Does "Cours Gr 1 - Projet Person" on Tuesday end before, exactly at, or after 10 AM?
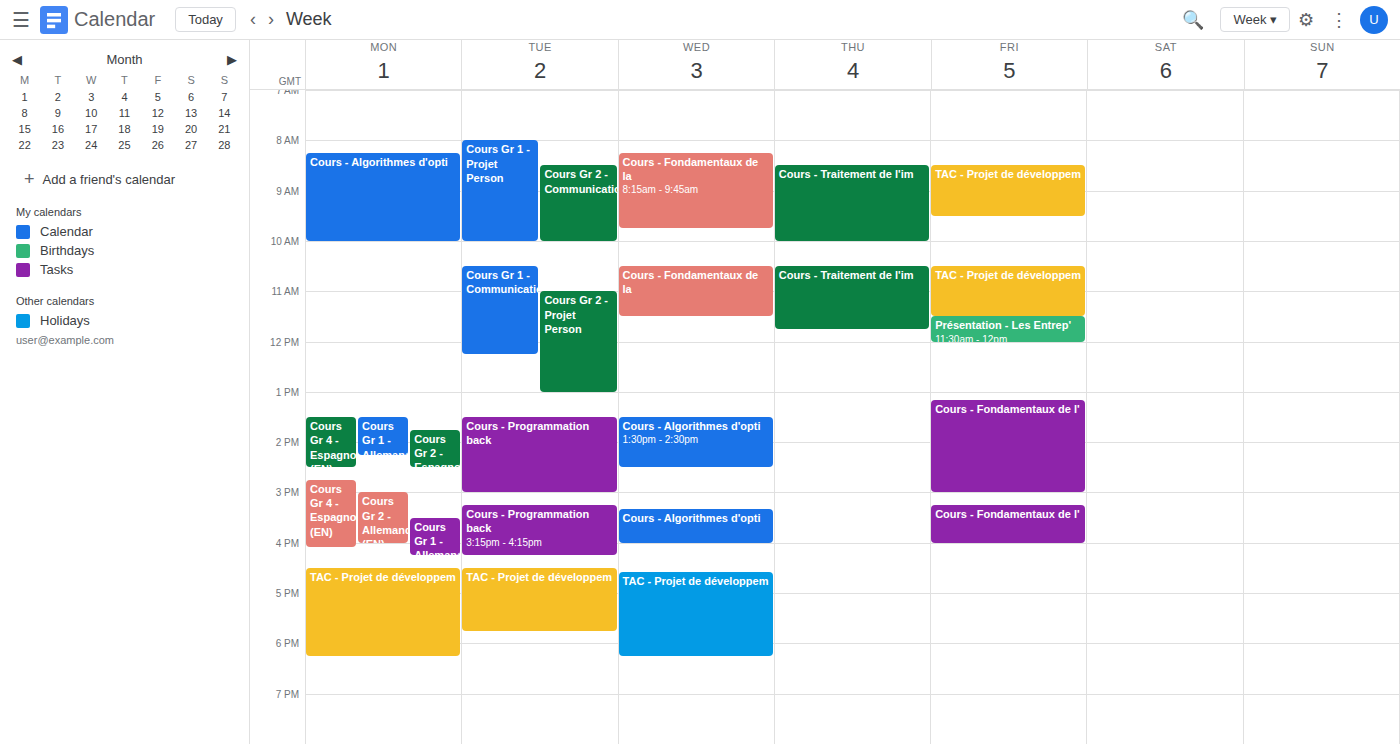
10:00 AM -- exactly at 10 AM, on the 10 AM line.